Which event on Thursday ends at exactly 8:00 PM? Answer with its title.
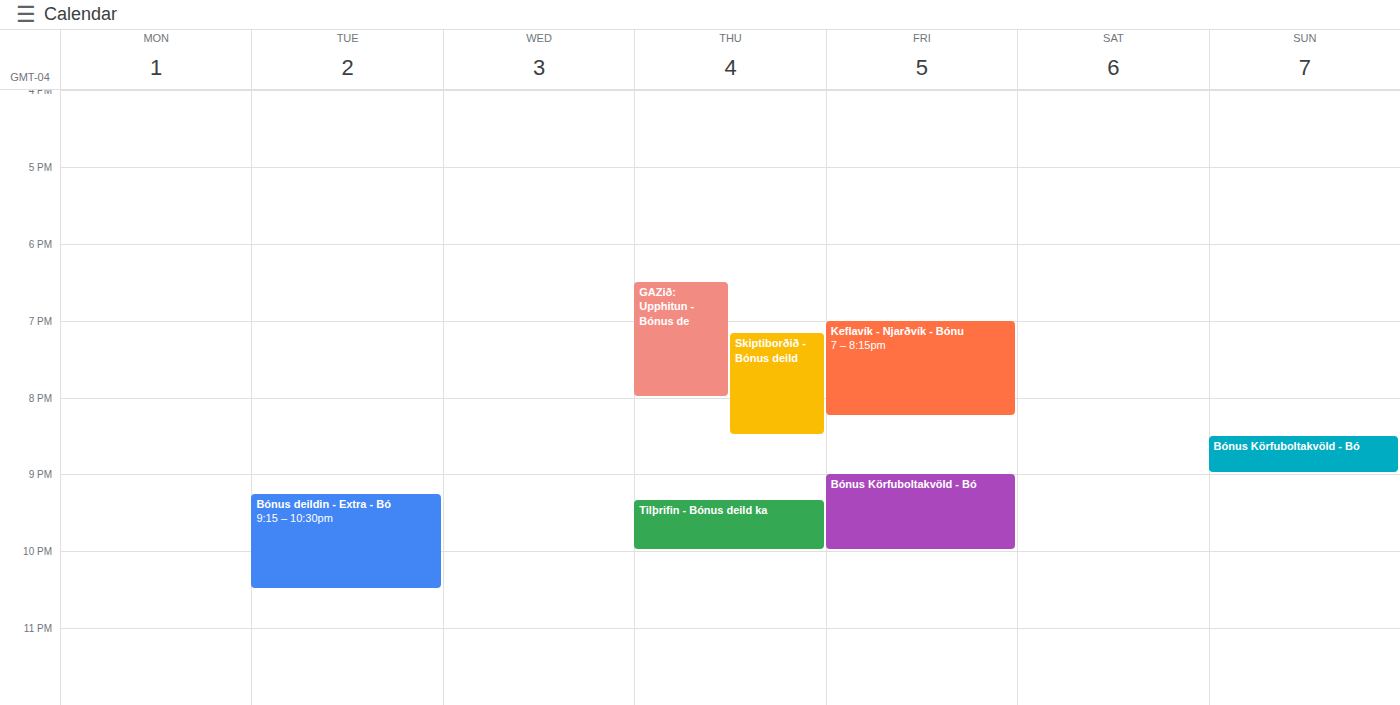
"GAZið: Upphitun - Bónus de"